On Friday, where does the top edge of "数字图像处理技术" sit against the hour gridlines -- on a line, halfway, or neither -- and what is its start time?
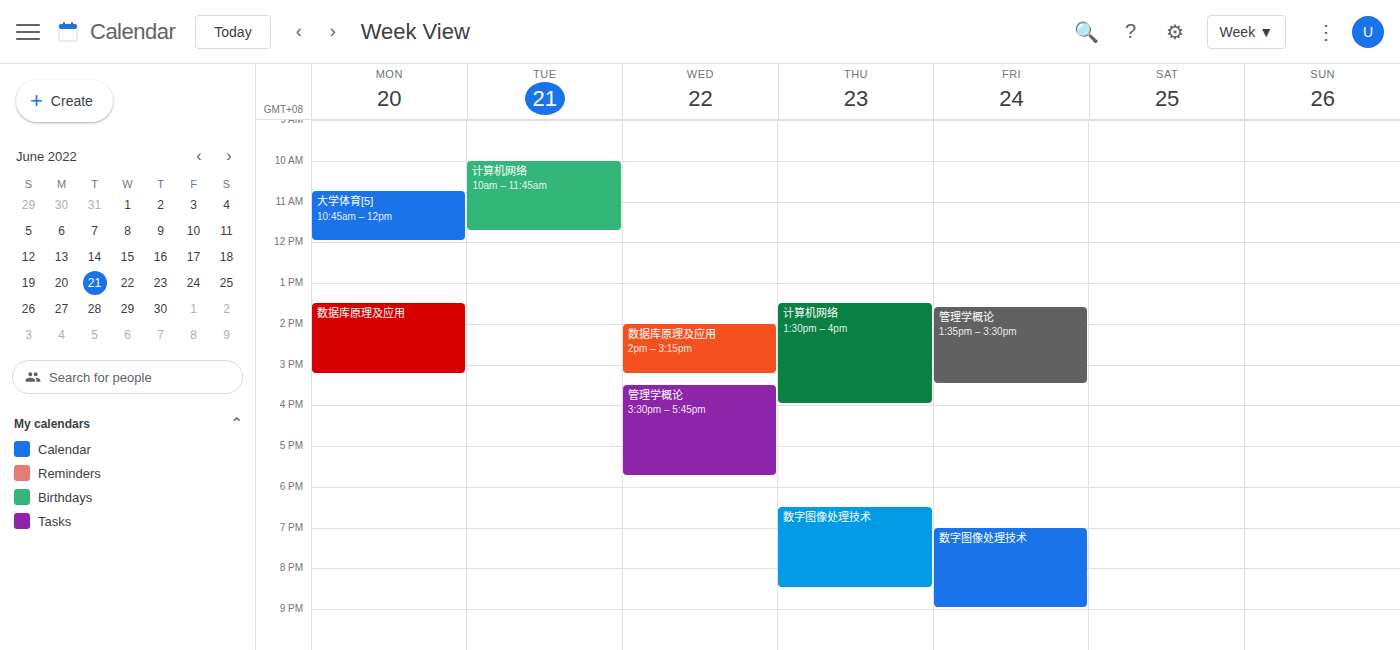
7:00 PM -- exactly on the 7 PM line.